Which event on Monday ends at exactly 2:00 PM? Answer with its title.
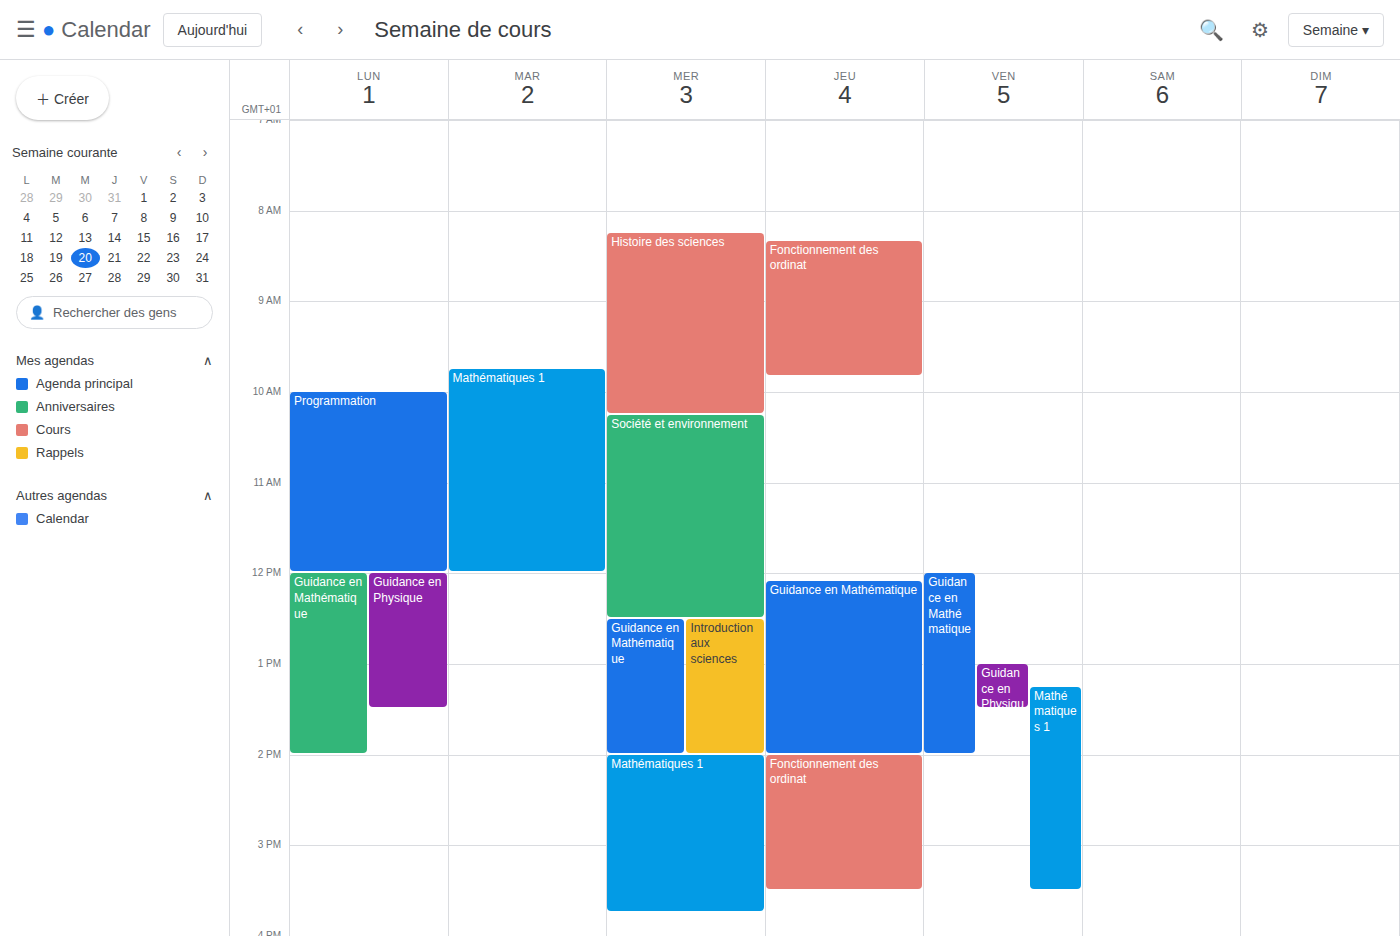
"Guidance en Mathématique"